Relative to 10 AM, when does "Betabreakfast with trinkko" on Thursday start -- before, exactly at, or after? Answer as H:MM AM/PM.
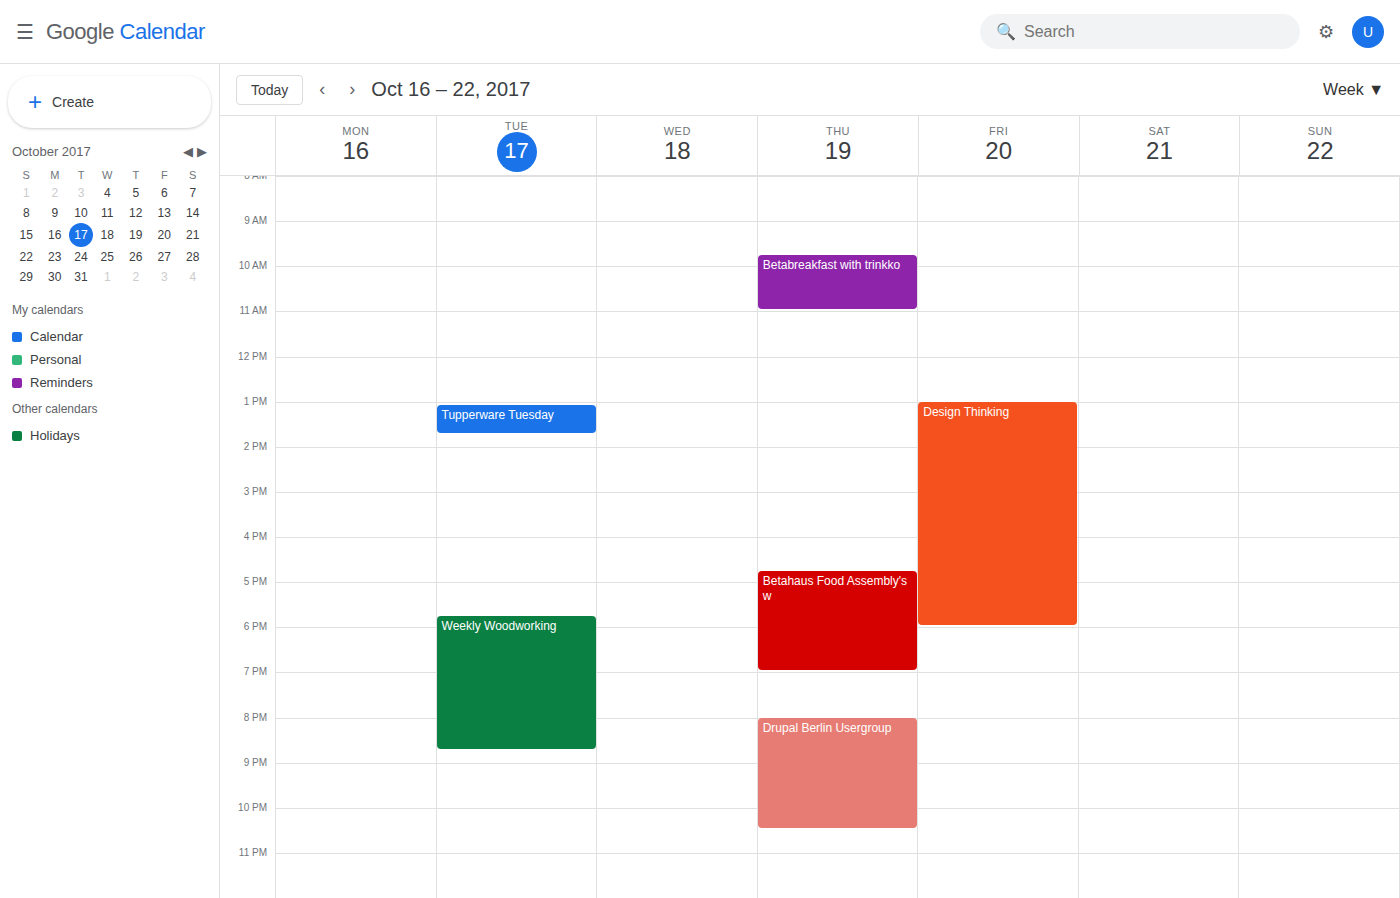
9:45 AM -- before 10 AM, 15 minutes above the 10 AM line.